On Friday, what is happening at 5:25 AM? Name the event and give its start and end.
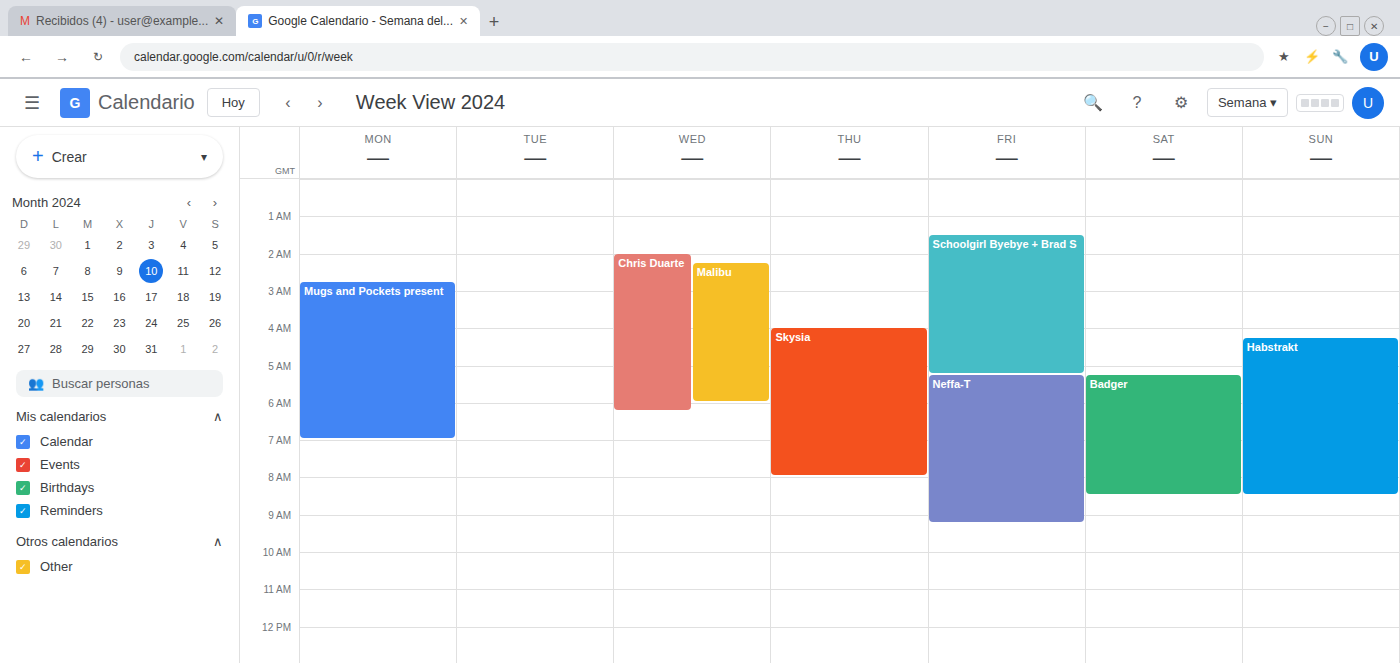
"Neffa-T", 5:15 AM to 9:15 AM